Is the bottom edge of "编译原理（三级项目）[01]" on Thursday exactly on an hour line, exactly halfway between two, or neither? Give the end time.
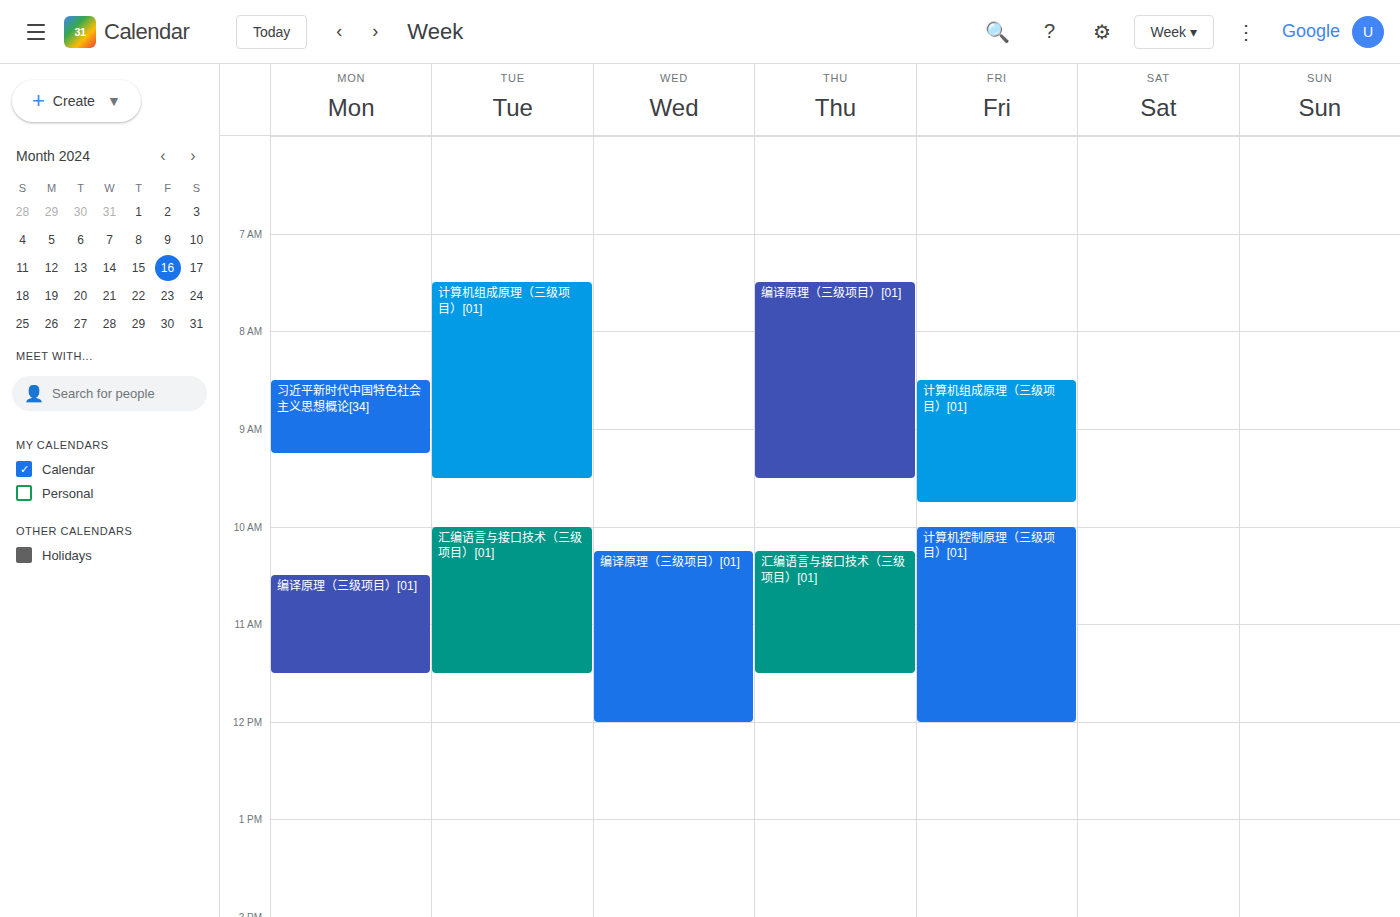
09:30 -- halfway between the 09:00 and 10:00 lines.